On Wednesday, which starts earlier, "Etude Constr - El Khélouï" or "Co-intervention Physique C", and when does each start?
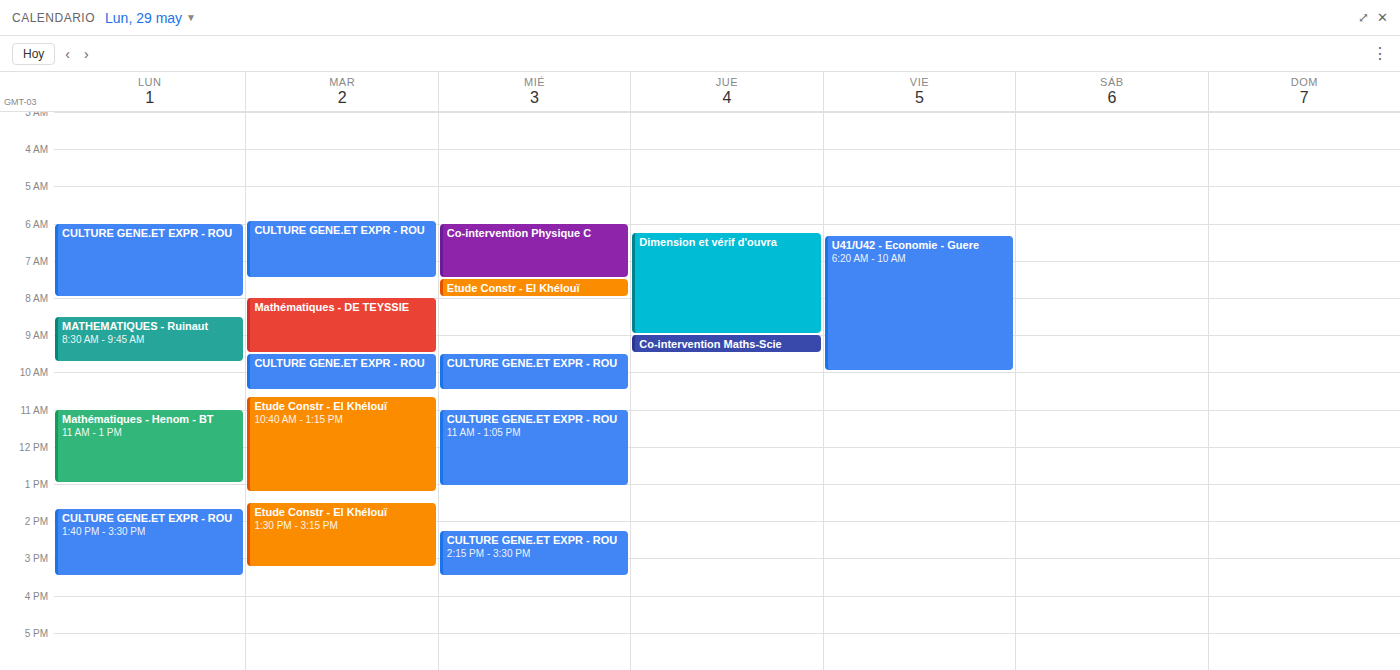
"Co-intervention Physique C" 6:00 AM; "Etude Constr - El Khélouï" 7:30 AM.